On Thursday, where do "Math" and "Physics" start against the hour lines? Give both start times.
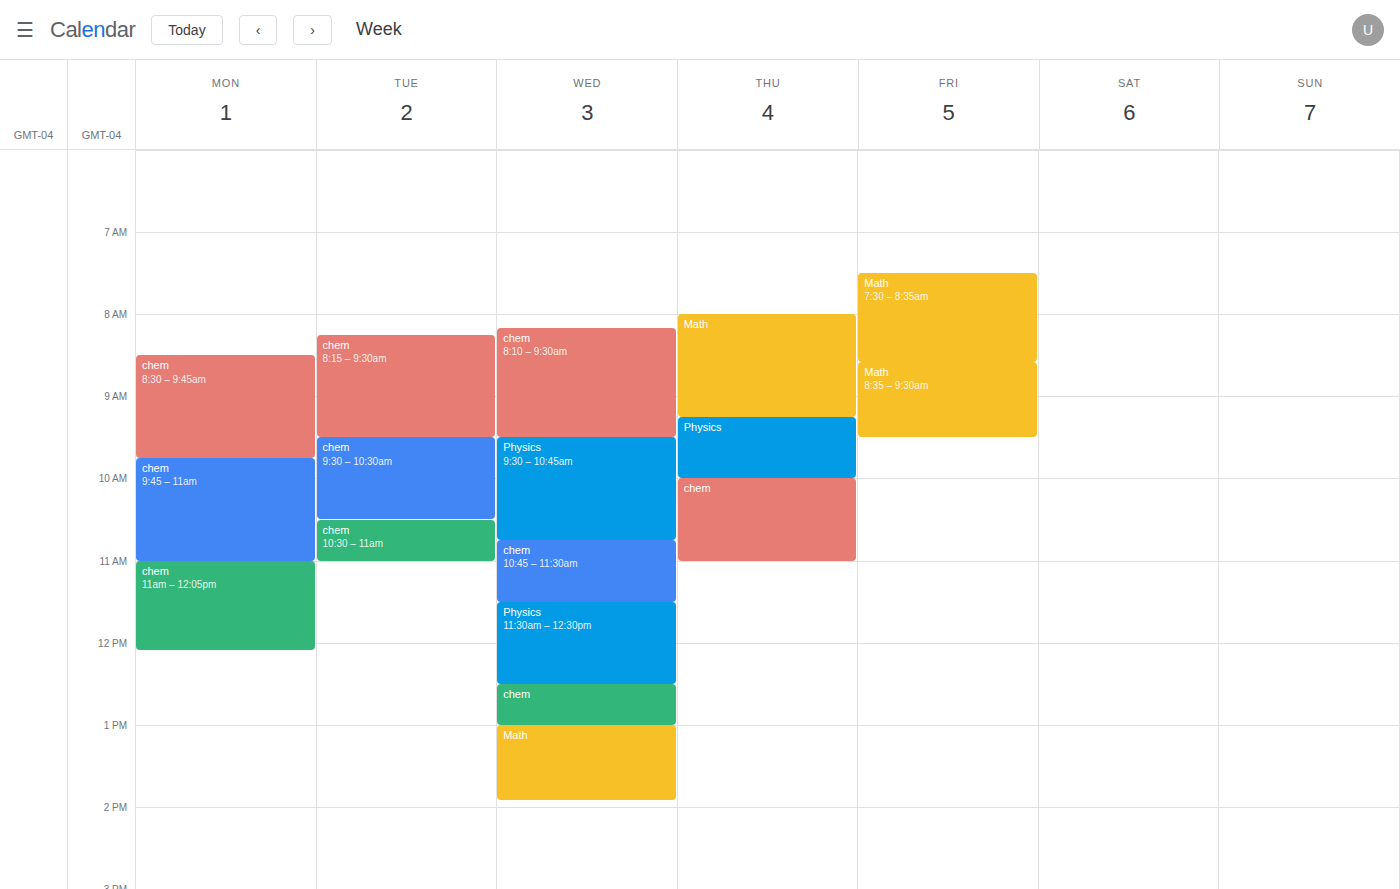
"Math": 8:00 AM, exactly on the 8 AM line. "Physics": 9:15 AM, neither: a quarter of the way from the 9 AM line to the 10 AM line.